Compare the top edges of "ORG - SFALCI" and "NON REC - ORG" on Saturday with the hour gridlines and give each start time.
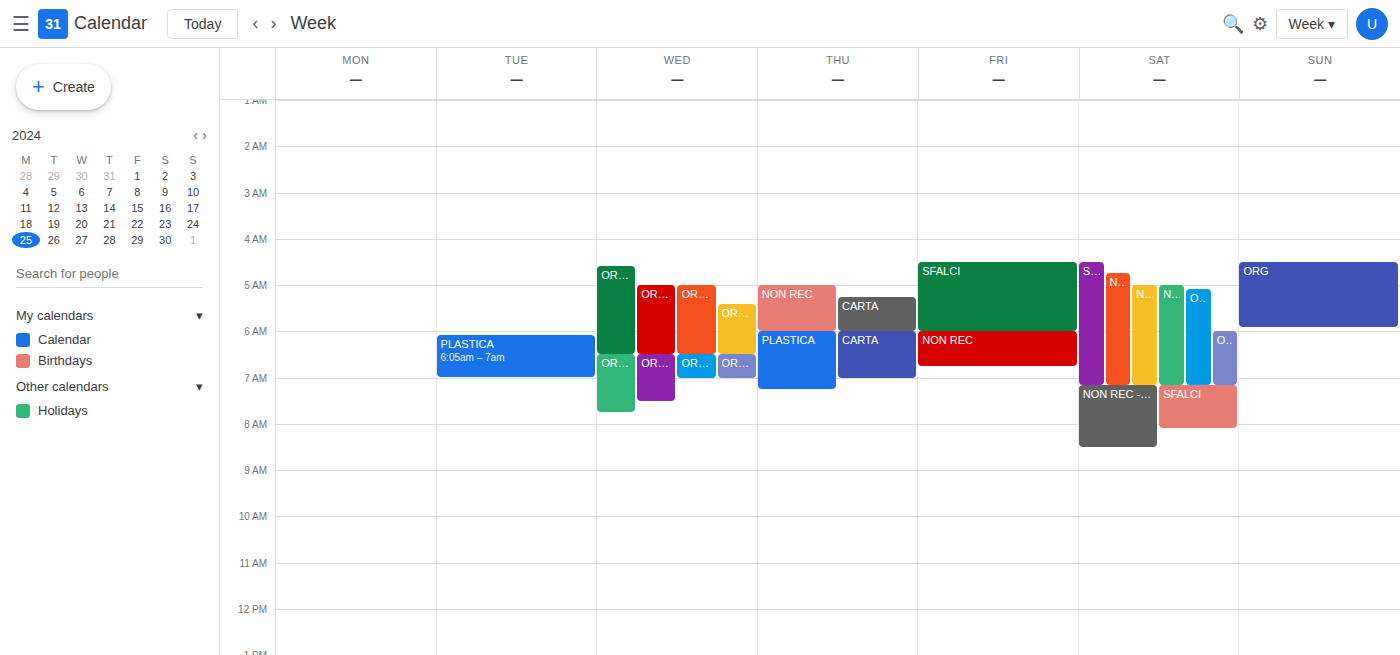
"ORG - SFALCI": 6:00 AM, exactly on the 6 AM line. "NON REC - ORG": 5:00 AM, exactly on the 5 AM line.